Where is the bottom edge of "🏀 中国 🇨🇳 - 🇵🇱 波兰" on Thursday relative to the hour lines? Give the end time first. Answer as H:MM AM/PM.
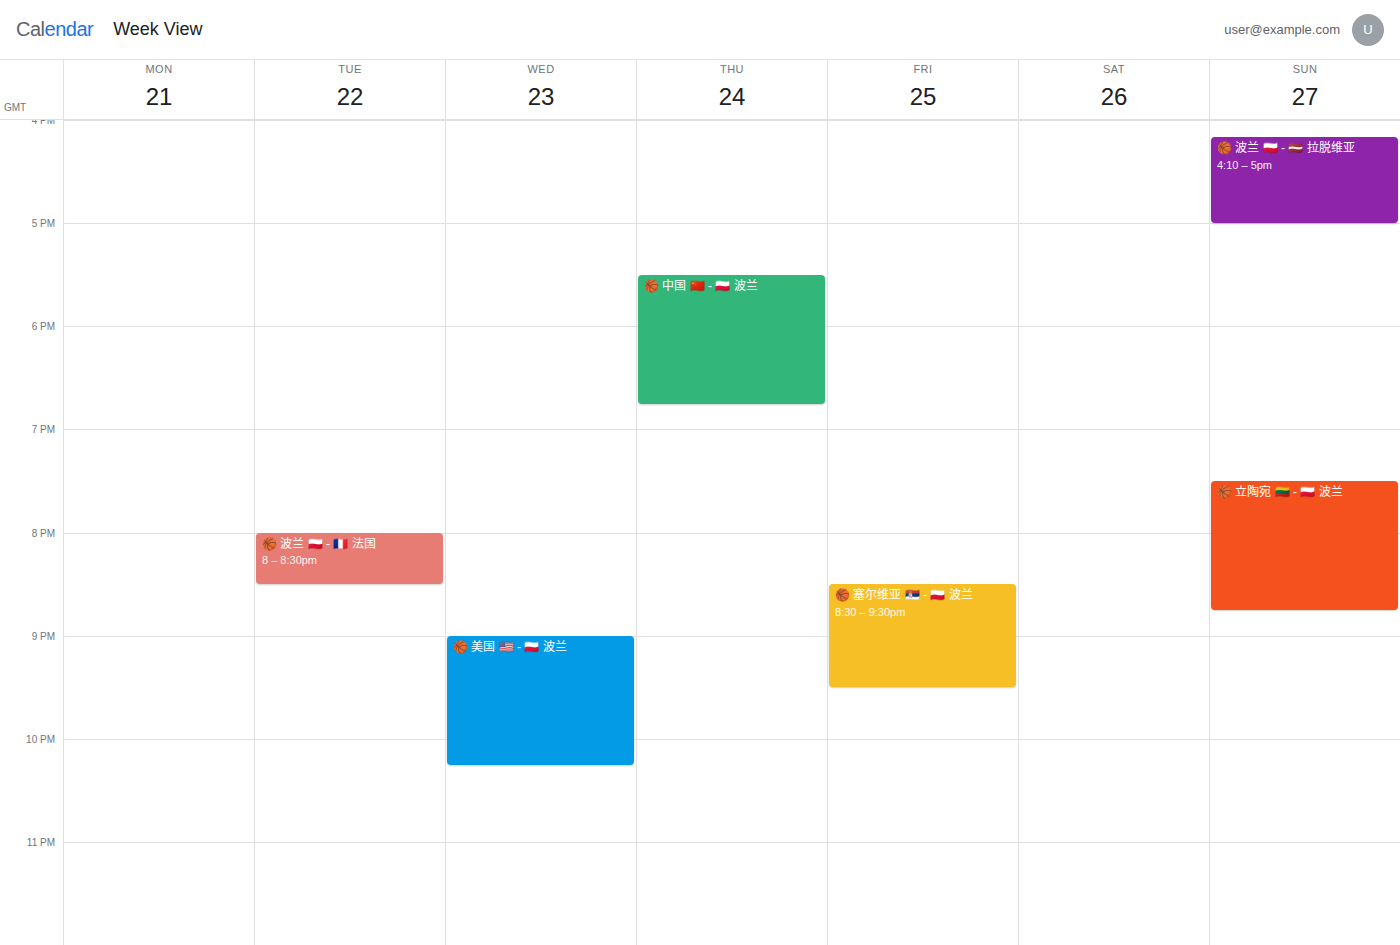
6:45 PM -- neither: three quarters of the way from the 6 PM line to the 7 PM line.